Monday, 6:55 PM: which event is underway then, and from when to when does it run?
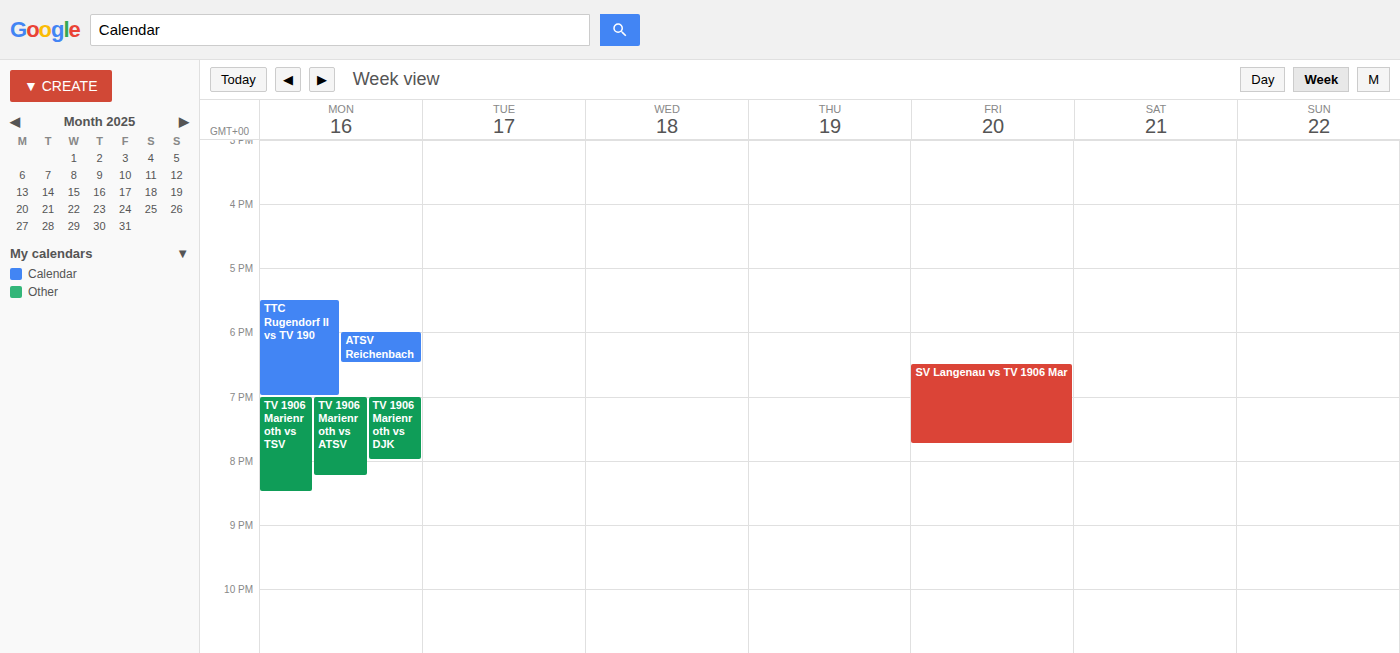
"TTC Rugendorf II vs TV 190", 5:30 PM to 7:00 PM